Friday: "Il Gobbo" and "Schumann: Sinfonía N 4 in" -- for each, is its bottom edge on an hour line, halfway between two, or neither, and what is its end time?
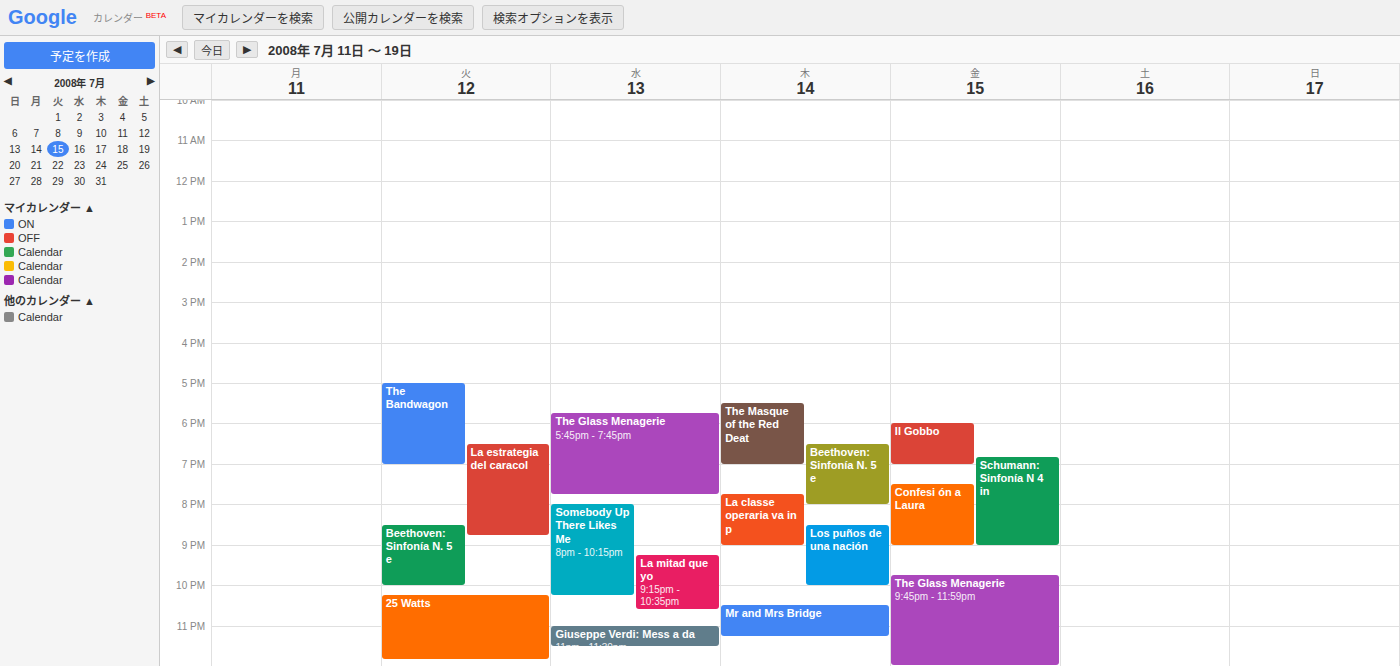
"Il Gobbo": 19:00, exactly on the 19:00 line. "Schumann: Sinfonía N 4 in": 21:00, exactly on the 21:00 line.